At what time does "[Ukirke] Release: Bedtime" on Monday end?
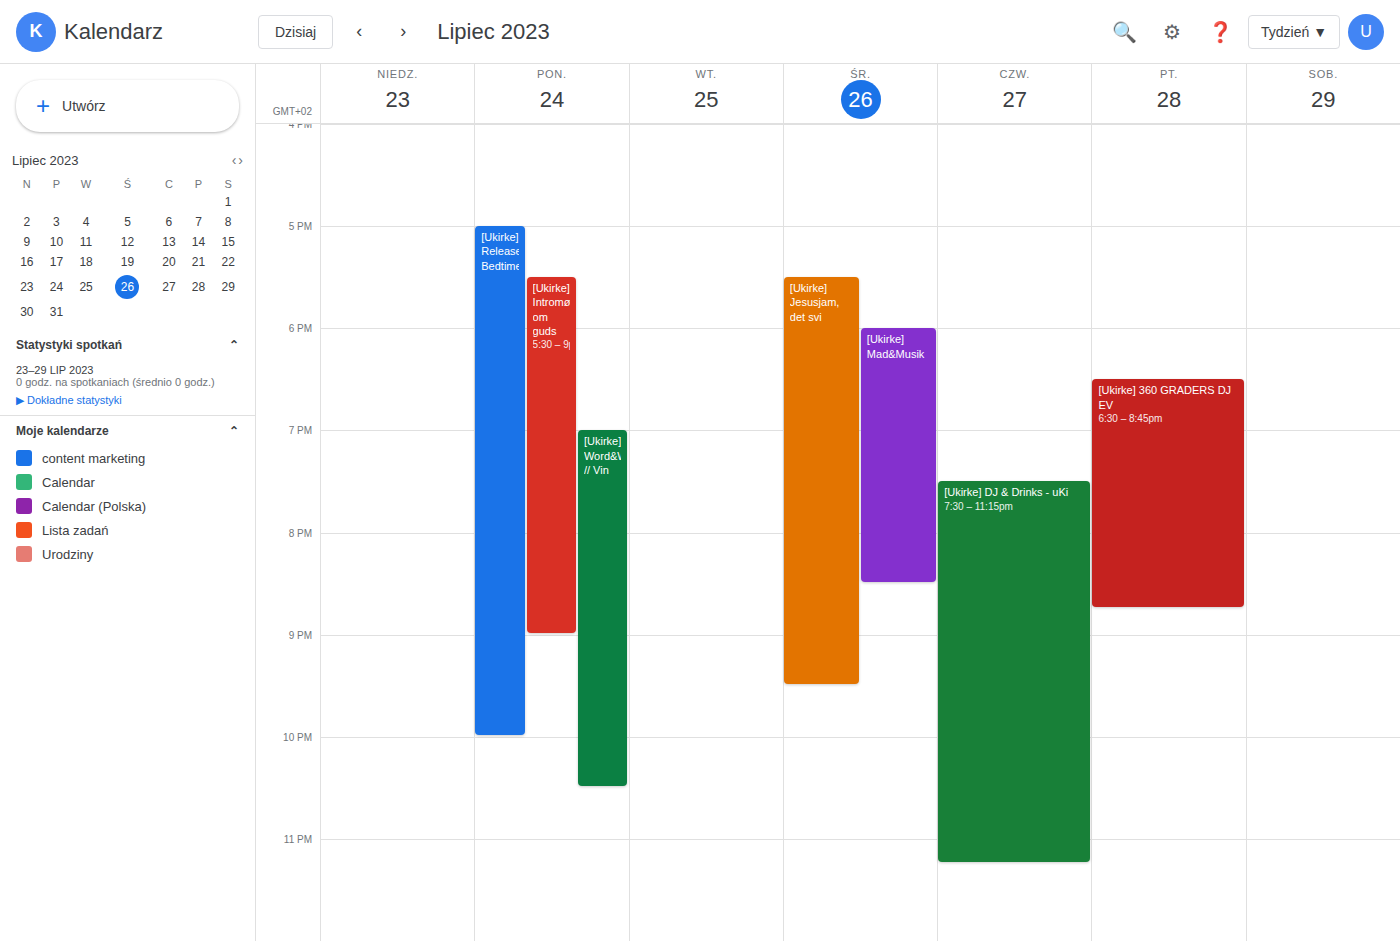
10:00 PM